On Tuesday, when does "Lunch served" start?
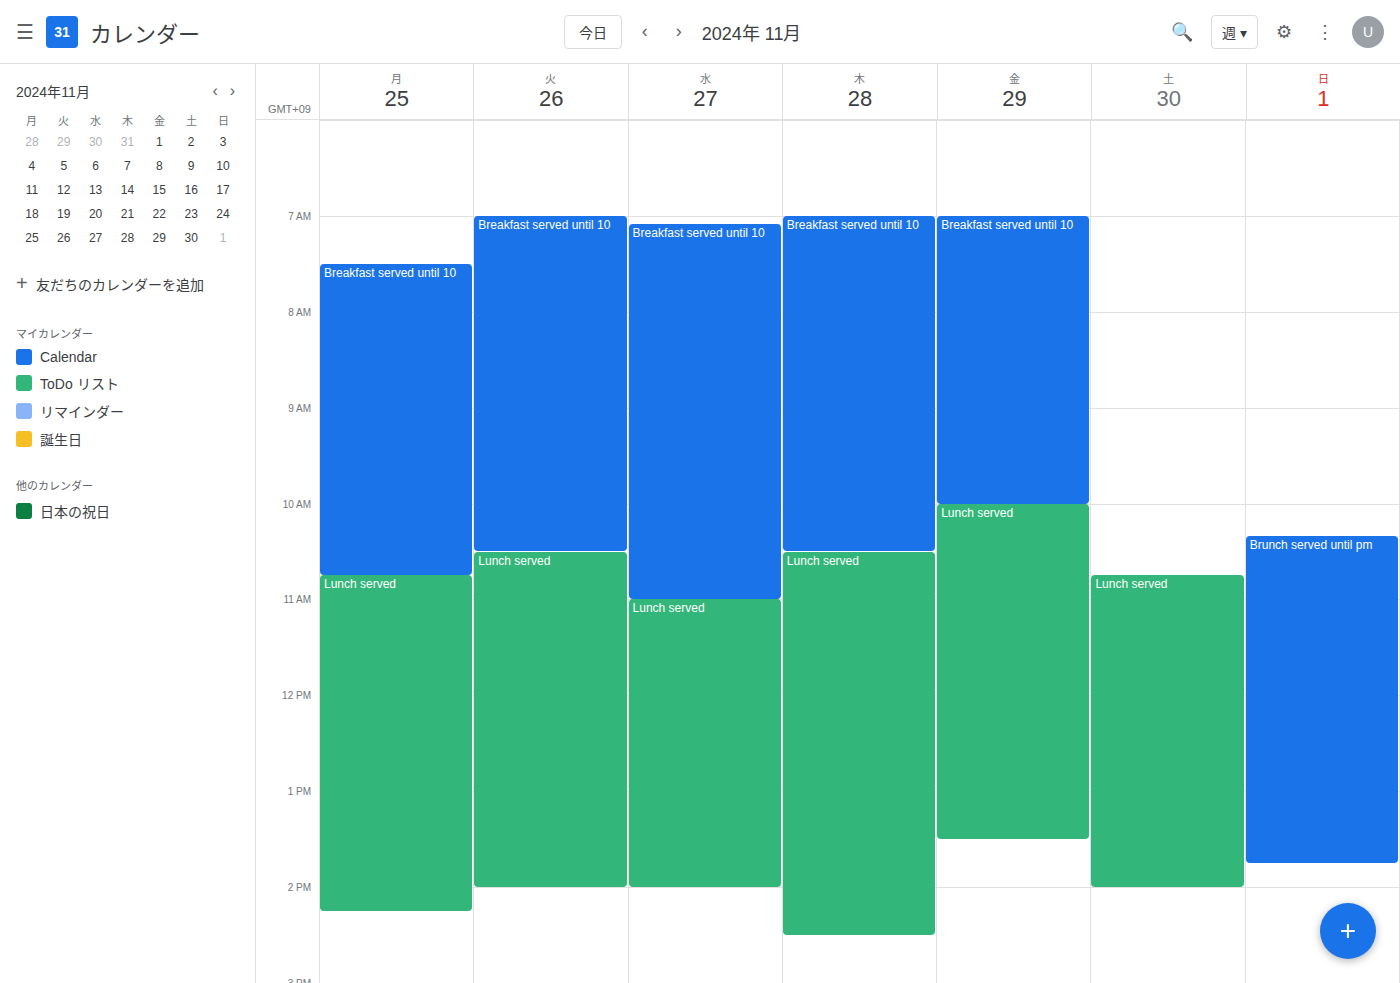
10:30 AM